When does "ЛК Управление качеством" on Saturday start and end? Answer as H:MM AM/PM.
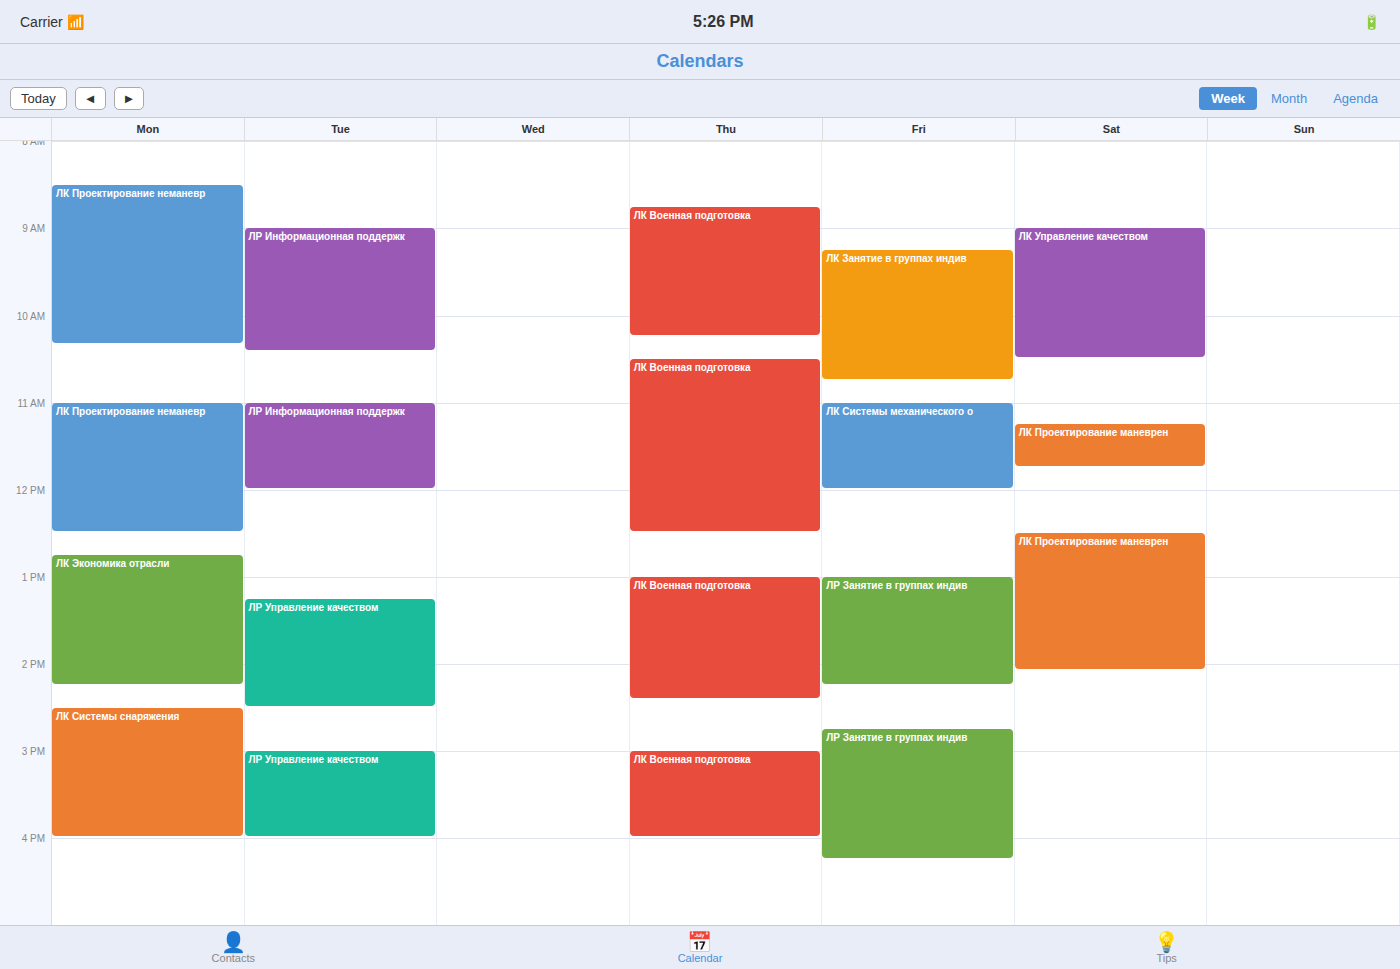
9:00 AM to 10:30 AM